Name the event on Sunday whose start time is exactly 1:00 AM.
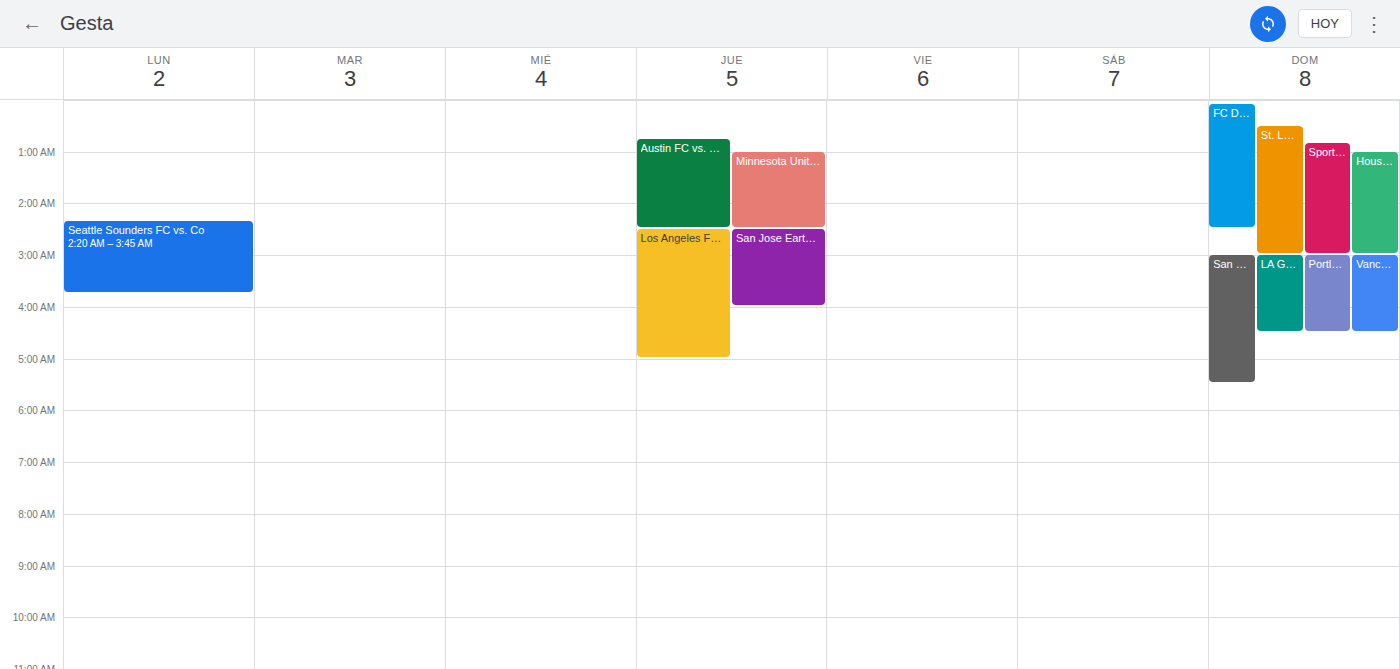
"Houston Dynamo FC vs. Colo"